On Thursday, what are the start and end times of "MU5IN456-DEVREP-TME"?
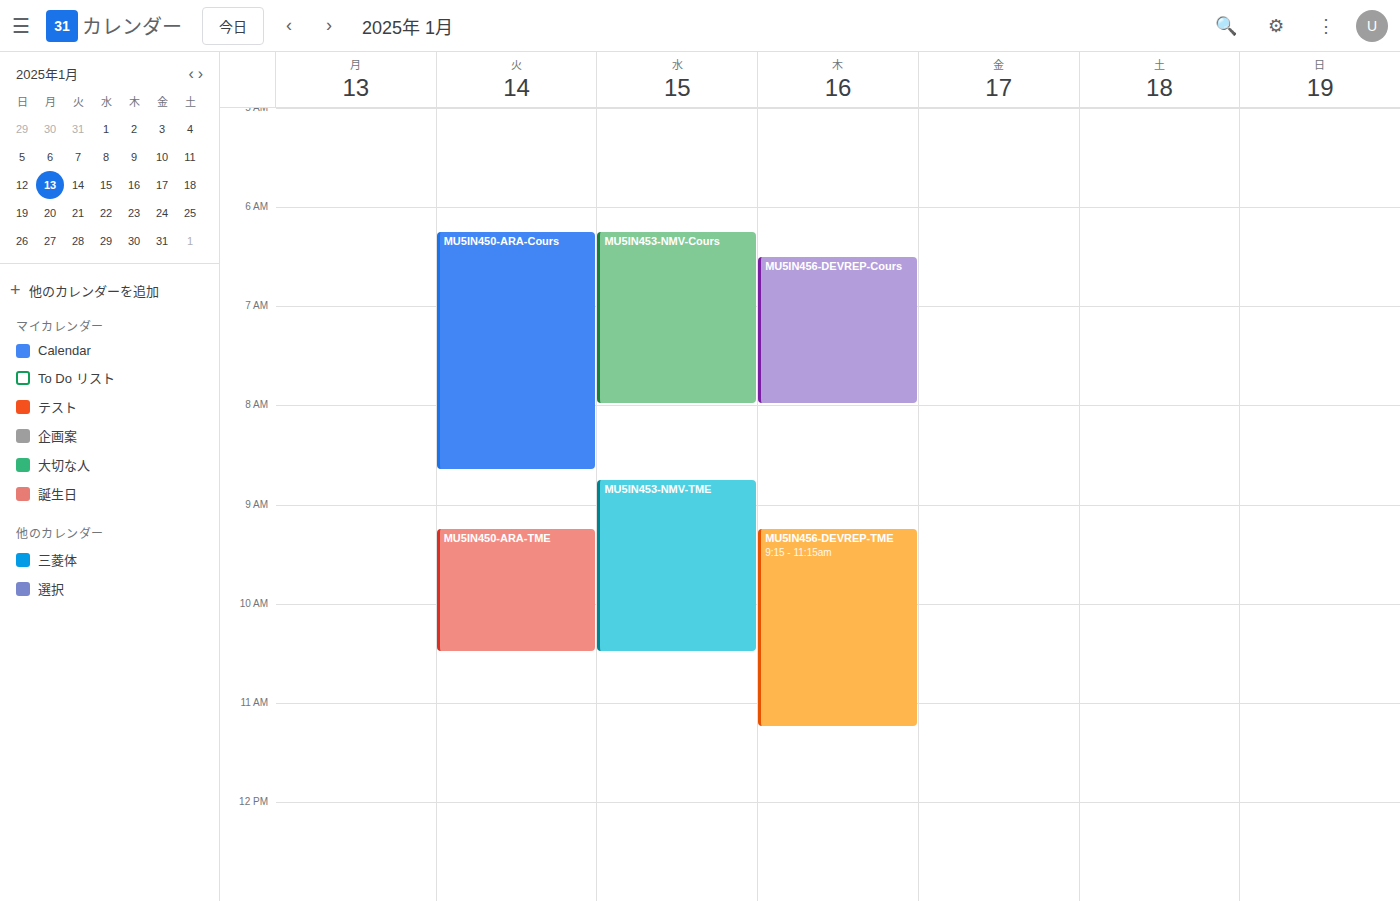
9:15 AM to 11:15 AM